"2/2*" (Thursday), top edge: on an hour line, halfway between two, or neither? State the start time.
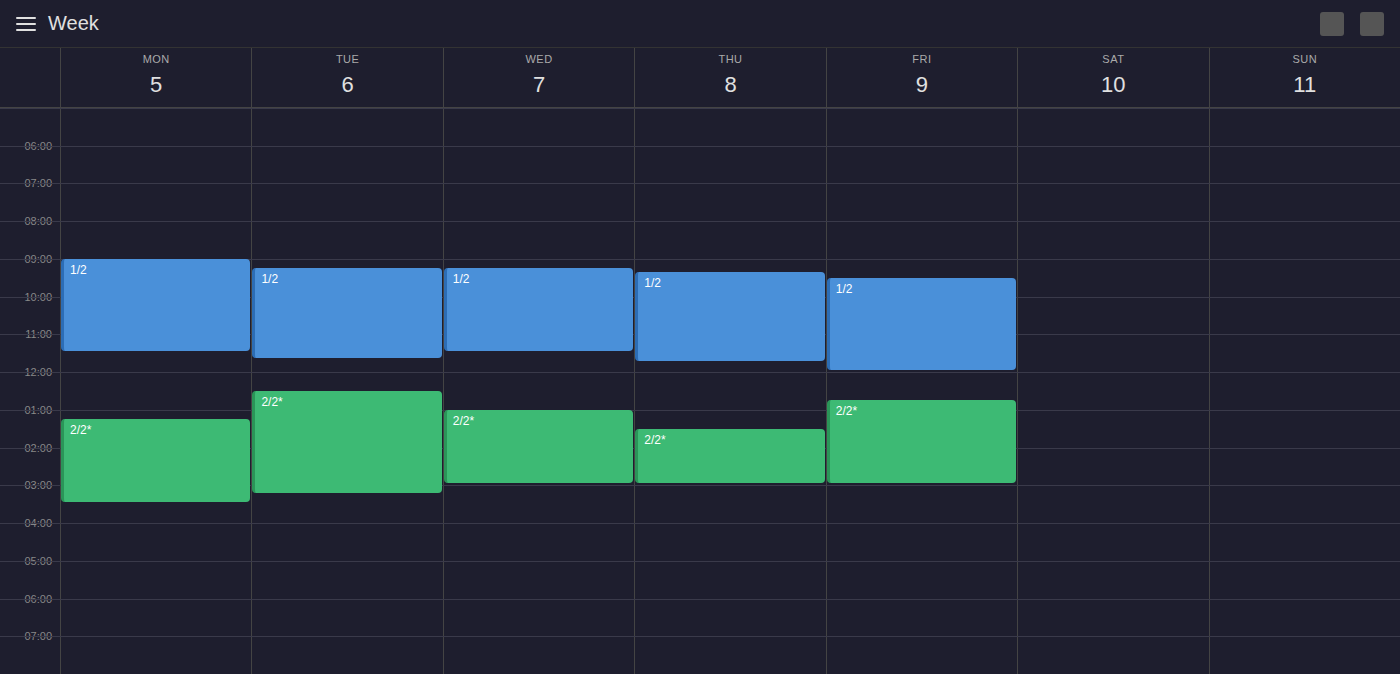
13:30 -- halfway between the 13:00 and 14:00 lines.